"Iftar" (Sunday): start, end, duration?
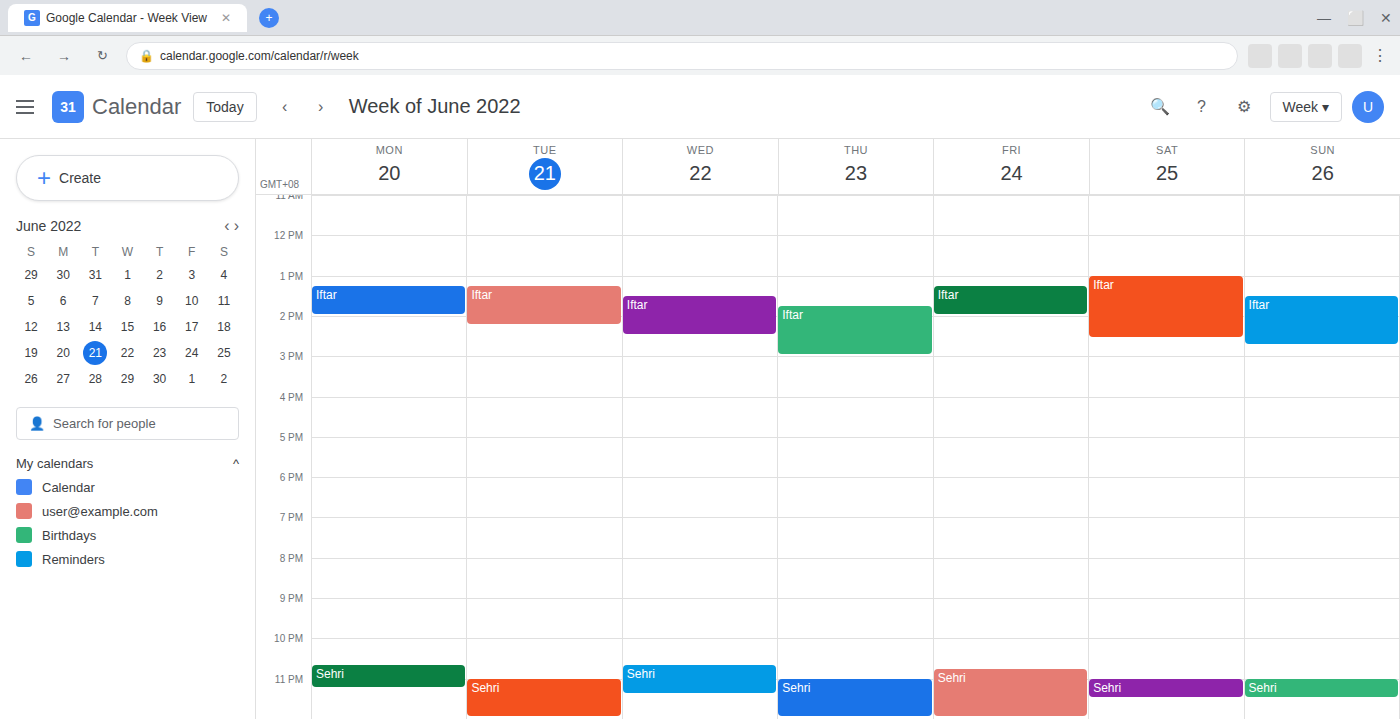
1:30 PM to 2:45 PM, 1 hour 15 minutes